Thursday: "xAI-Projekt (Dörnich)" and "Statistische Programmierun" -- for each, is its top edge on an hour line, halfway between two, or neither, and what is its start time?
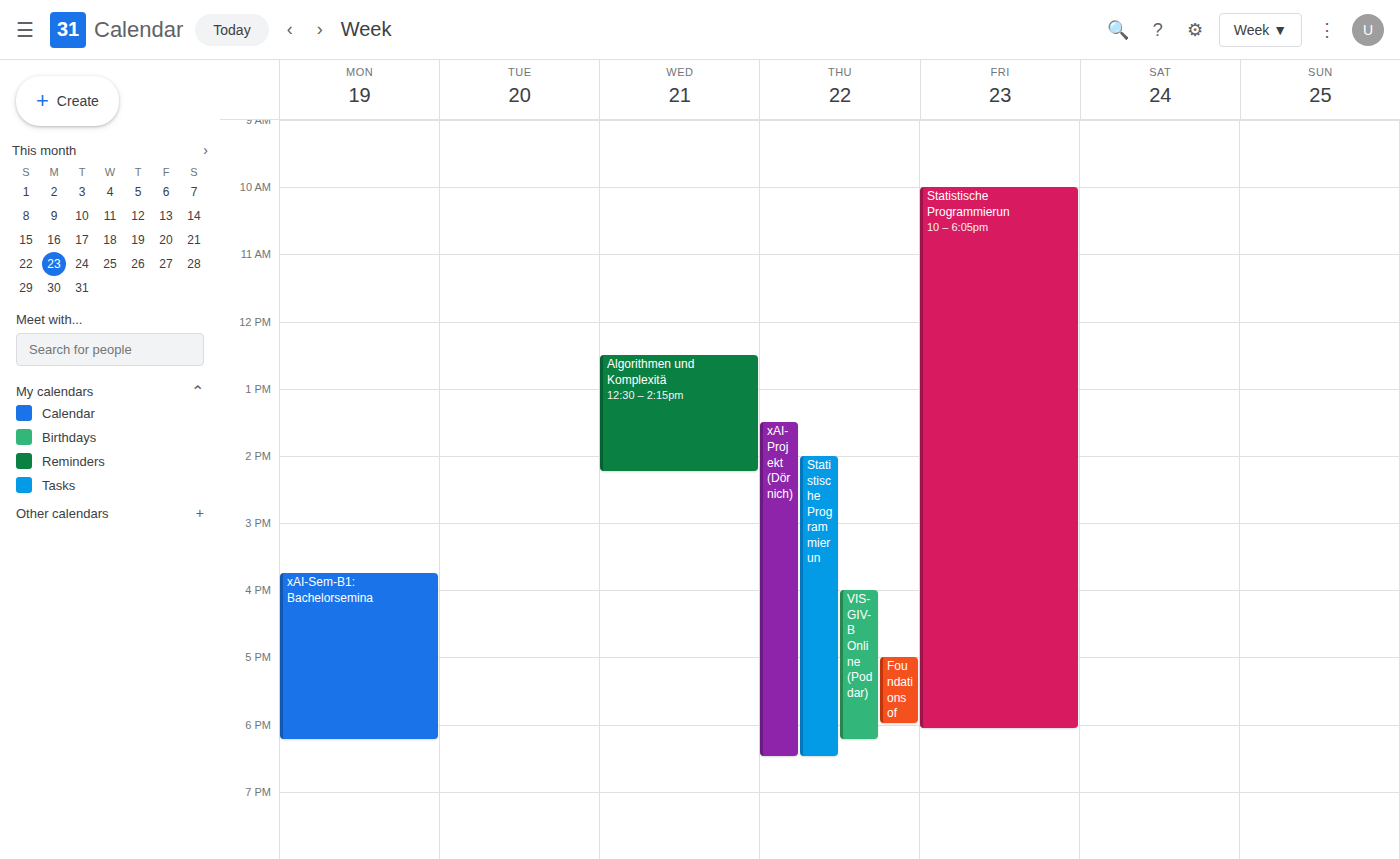
"xAI-Projekt (Dörnich)": 1:30 PM, halfway between the 1 PM and 2 PM lines. "Statistische Programmierun": 2:00 PM, exactly on the 2 PM line.